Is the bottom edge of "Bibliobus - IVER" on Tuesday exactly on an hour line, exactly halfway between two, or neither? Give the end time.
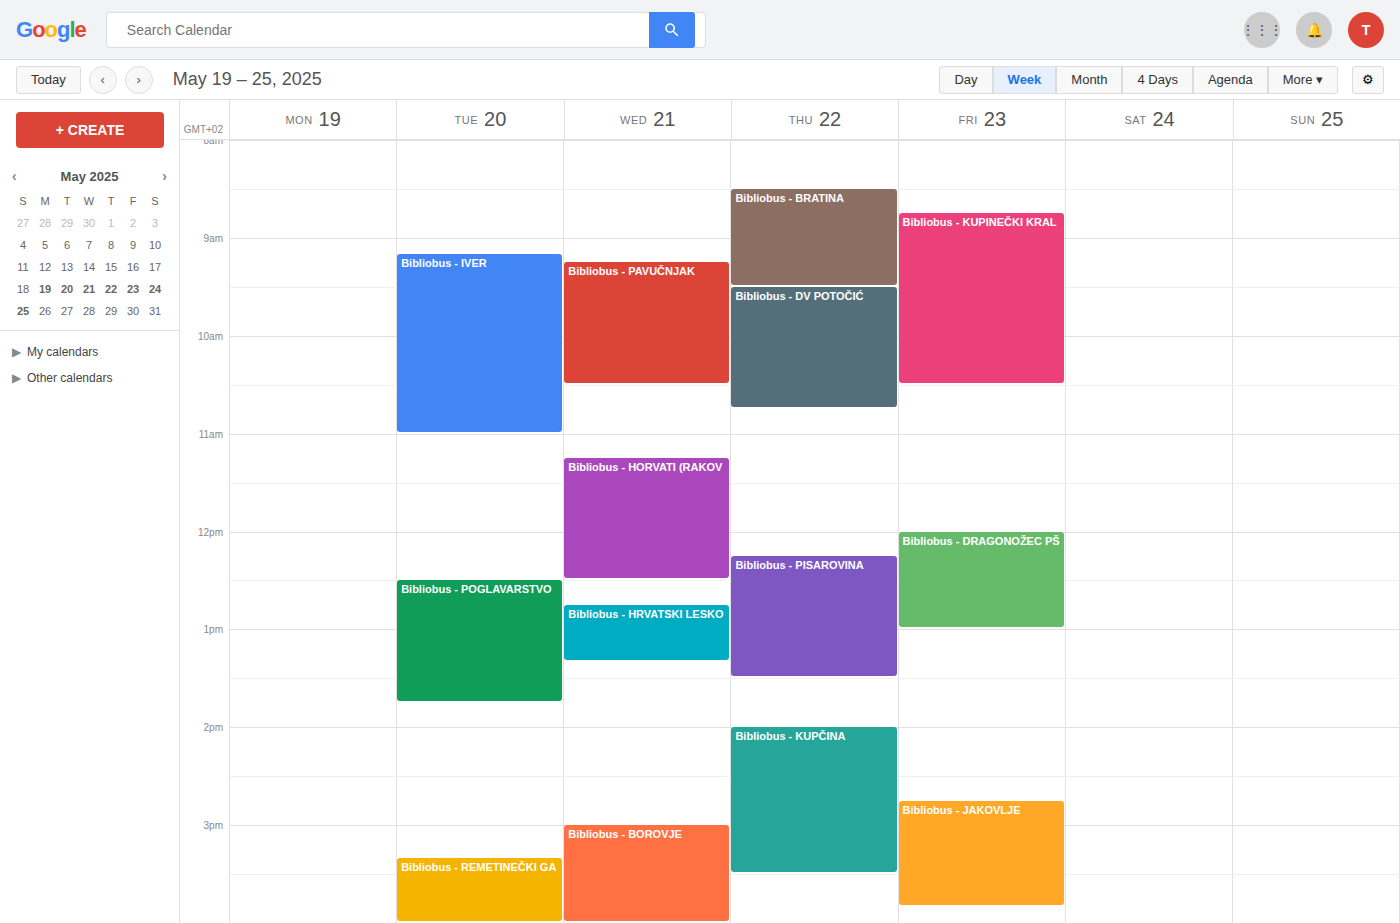
11:00 AM -- exactly on the 11 AM line.